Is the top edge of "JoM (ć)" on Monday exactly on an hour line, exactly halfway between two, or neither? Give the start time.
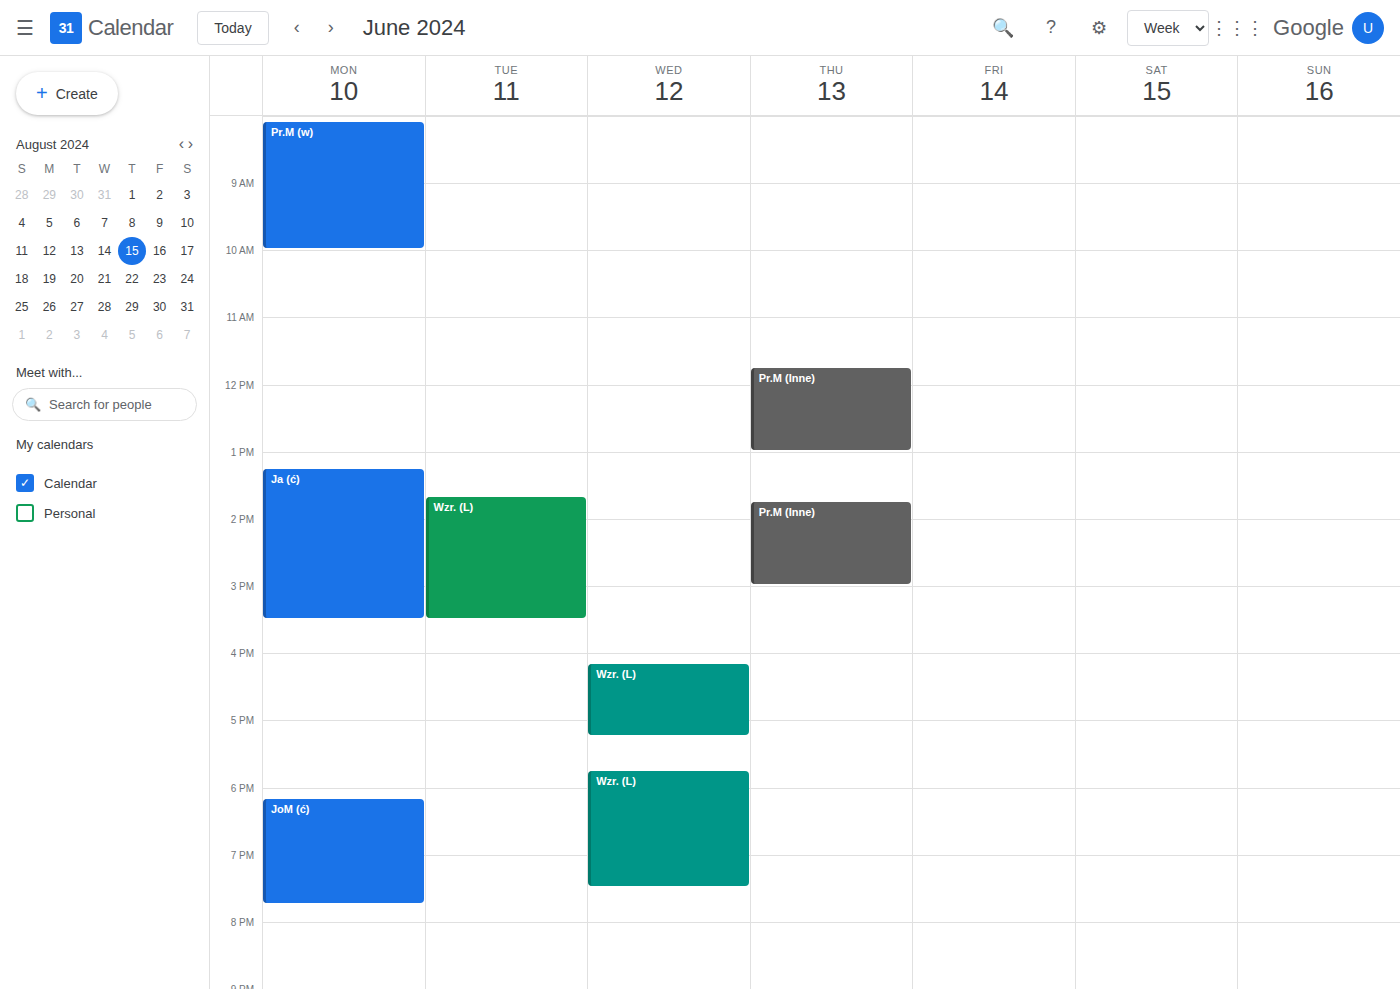
6:10 PM -- neither: 10 minutes below the 6 PM line and 50 minutes above the 7 PM line.